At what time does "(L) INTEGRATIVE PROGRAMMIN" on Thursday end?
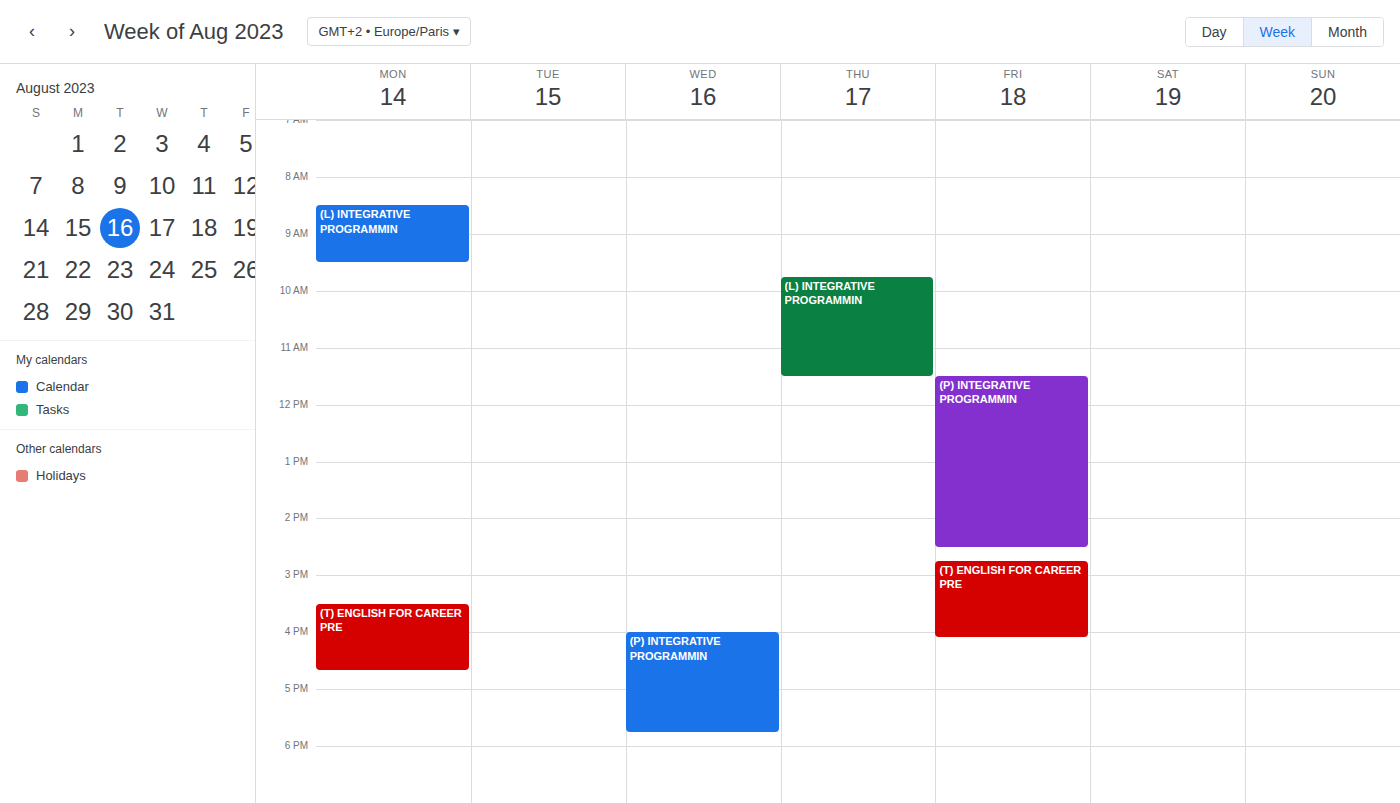
11:30 AM